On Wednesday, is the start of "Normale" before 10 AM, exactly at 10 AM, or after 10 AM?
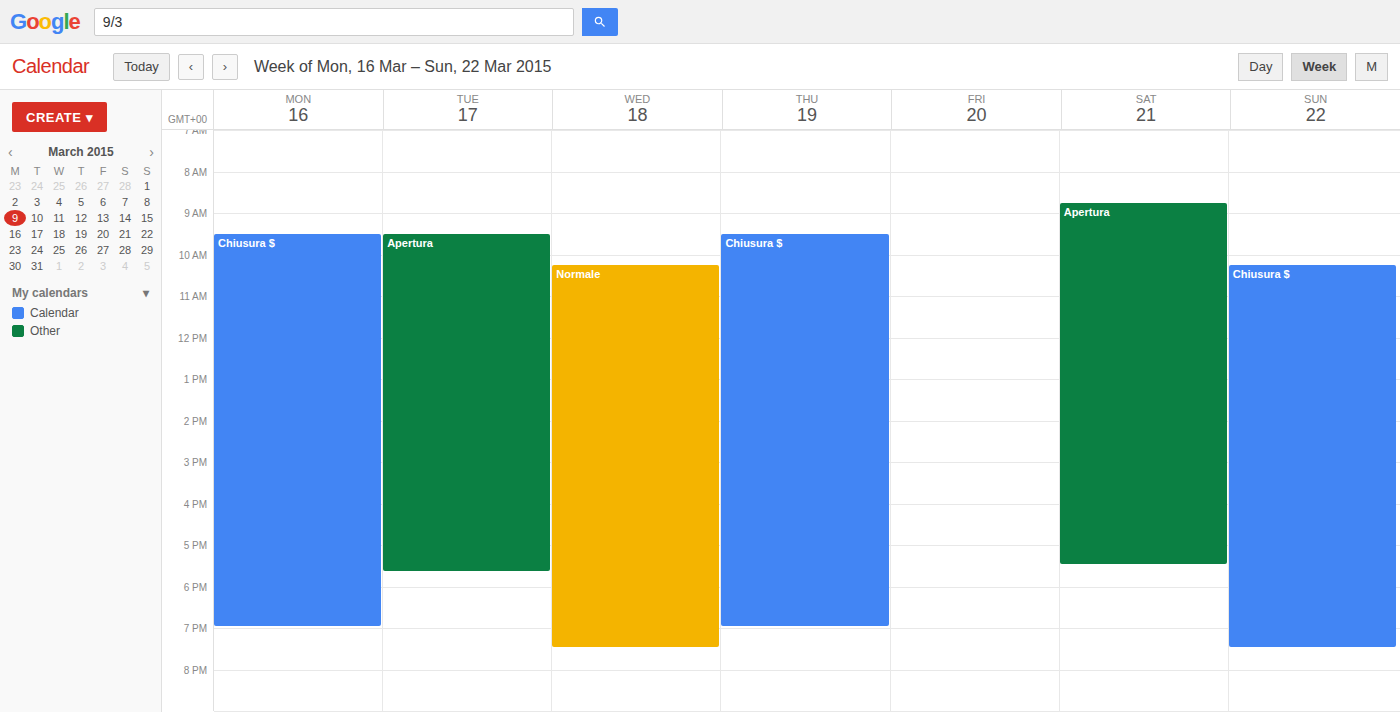
10:15 AM -- after 10 AM, 15 minutes below the 10 AM line.